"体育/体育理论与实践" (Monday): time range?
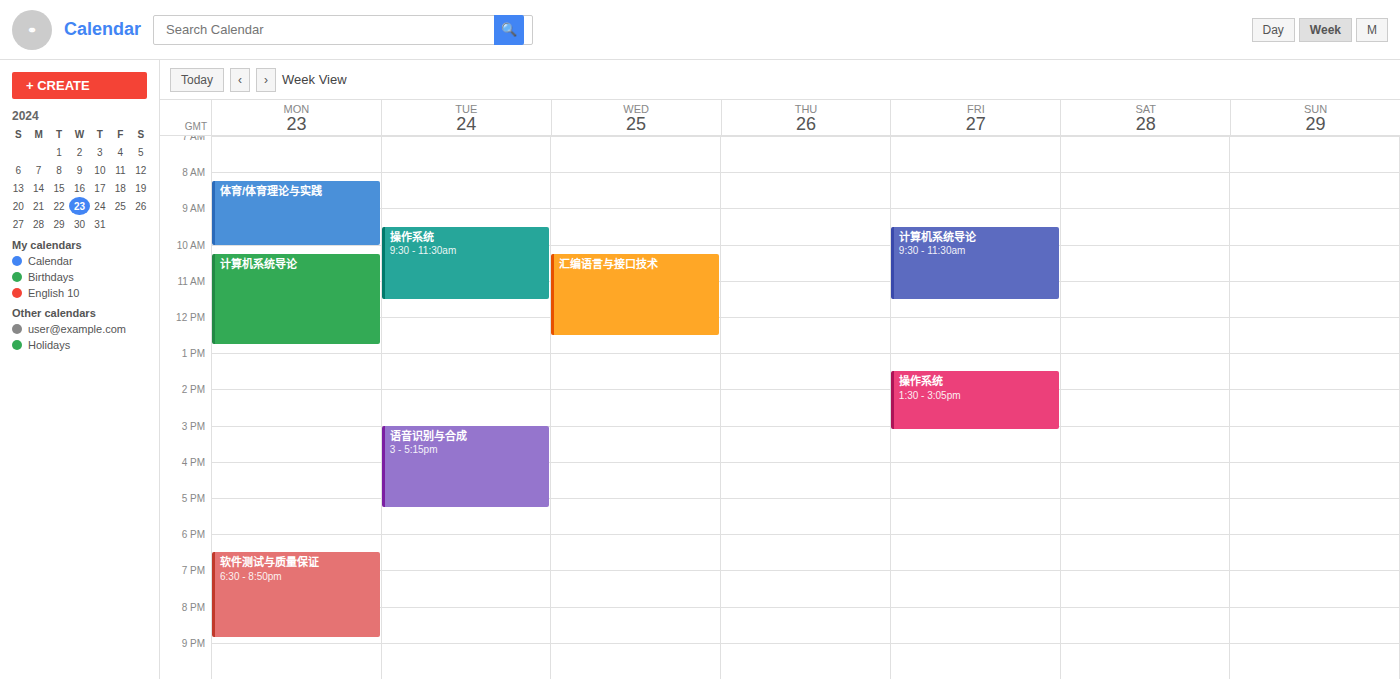
8:15 AM to 10:00 AM